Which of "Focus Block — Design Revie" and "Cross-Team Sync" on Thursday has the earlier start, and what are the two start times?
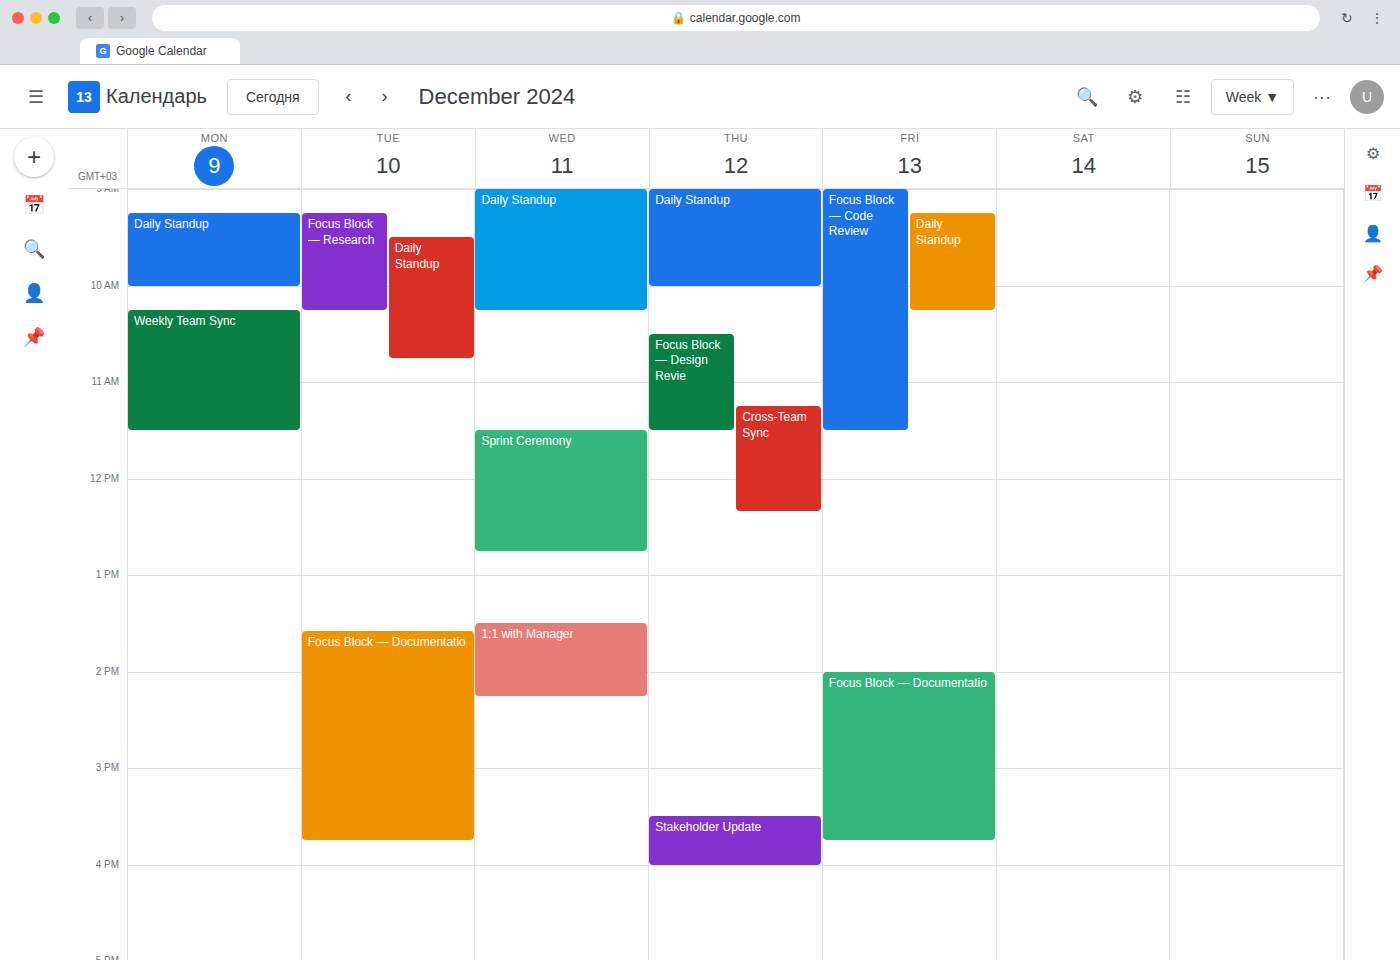
"Focus Block — Design Revie" 10:30 AM; "Cross-Team Sync" 11:15 AM.